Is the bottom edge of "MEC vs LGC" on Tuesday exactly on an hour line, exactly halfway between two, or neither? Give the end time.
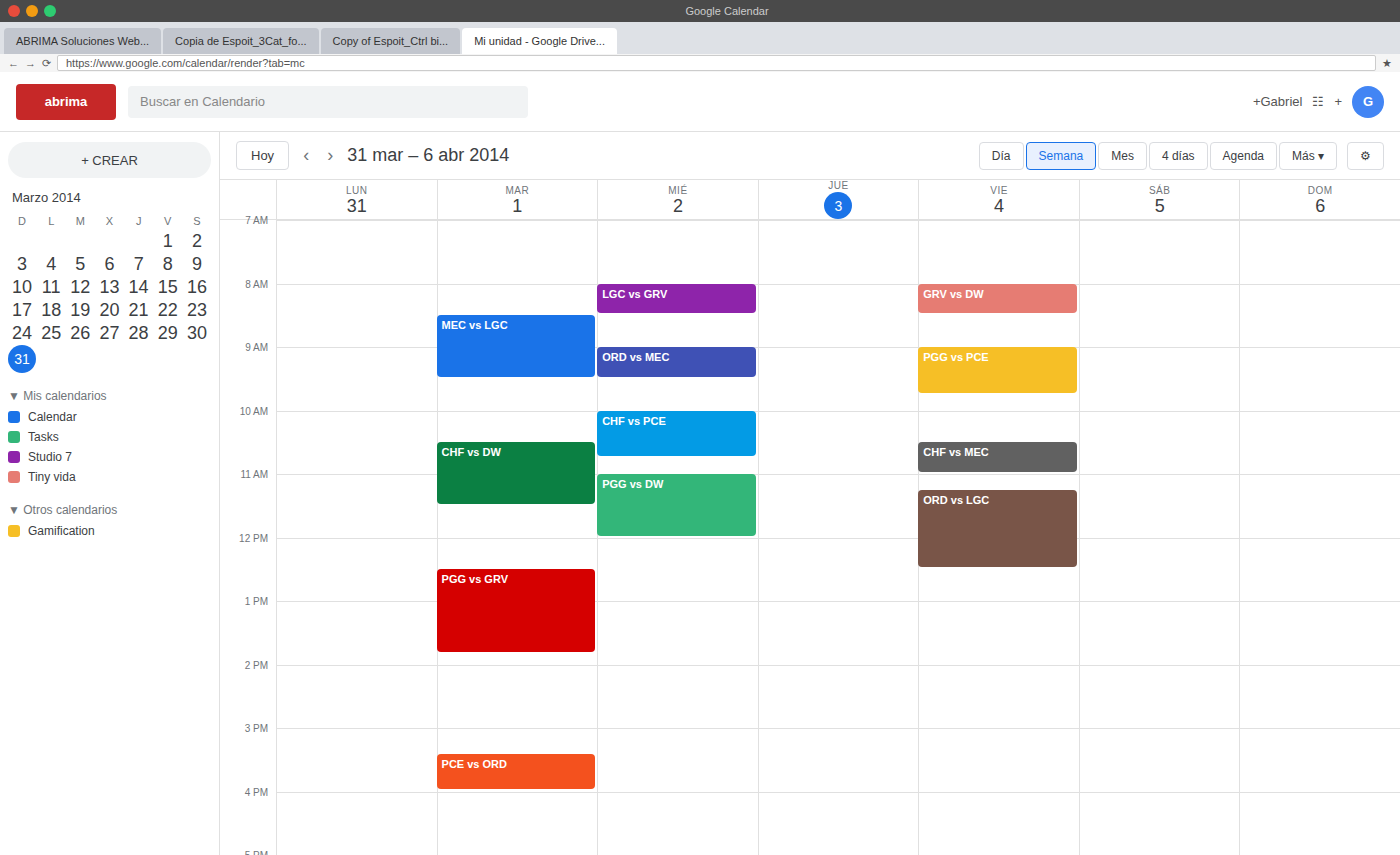
9:30 AM -- halfway between the 9 AM and 10 AM lines.